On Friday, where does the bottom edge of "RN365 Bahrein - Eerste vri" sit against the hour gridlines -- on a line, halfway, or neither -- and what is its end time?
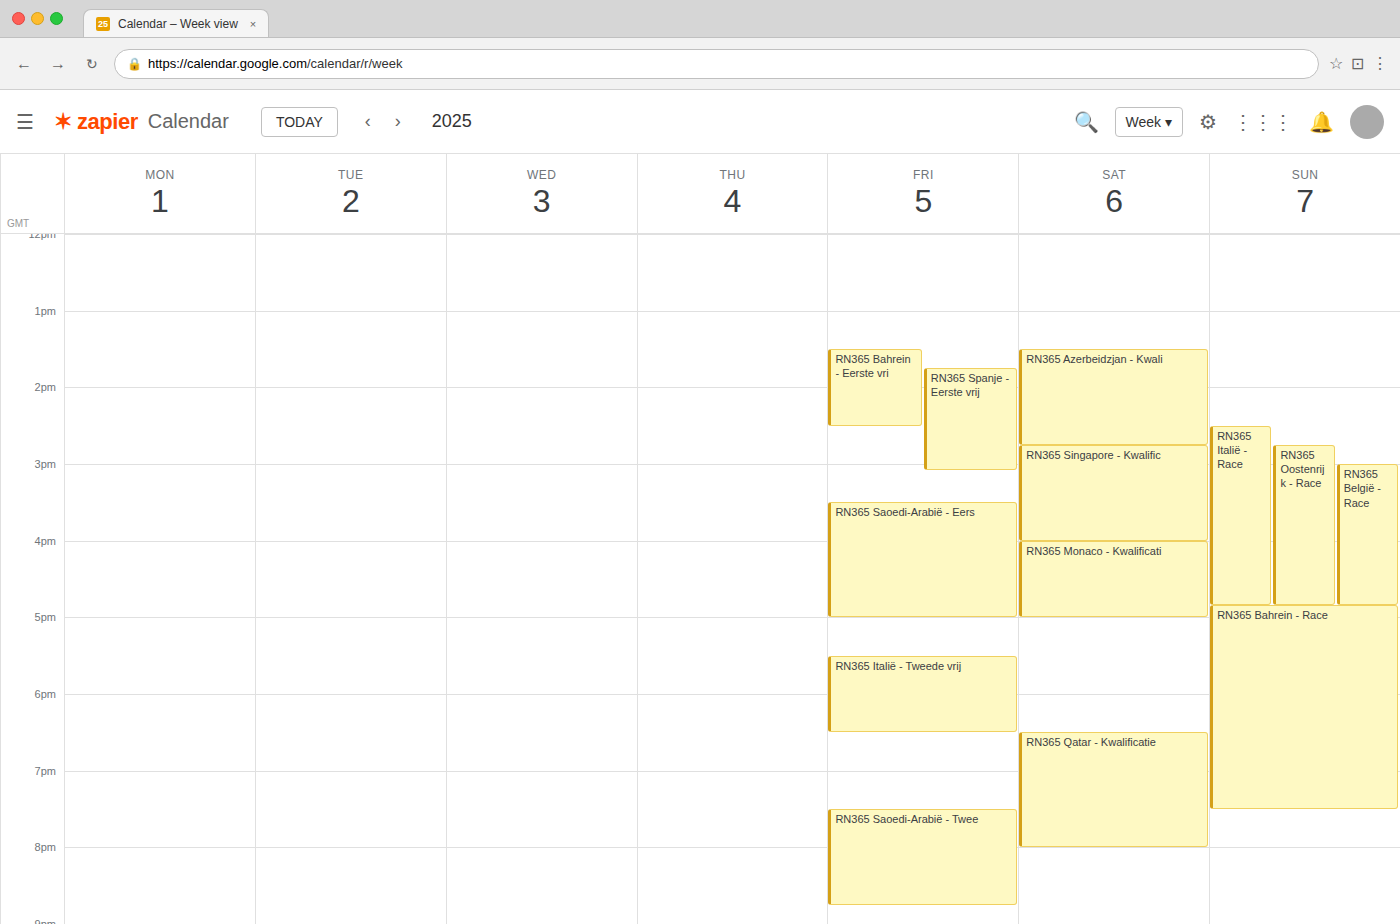
2:30 PM -- halfway between the 2 PM and 3 PM lines.